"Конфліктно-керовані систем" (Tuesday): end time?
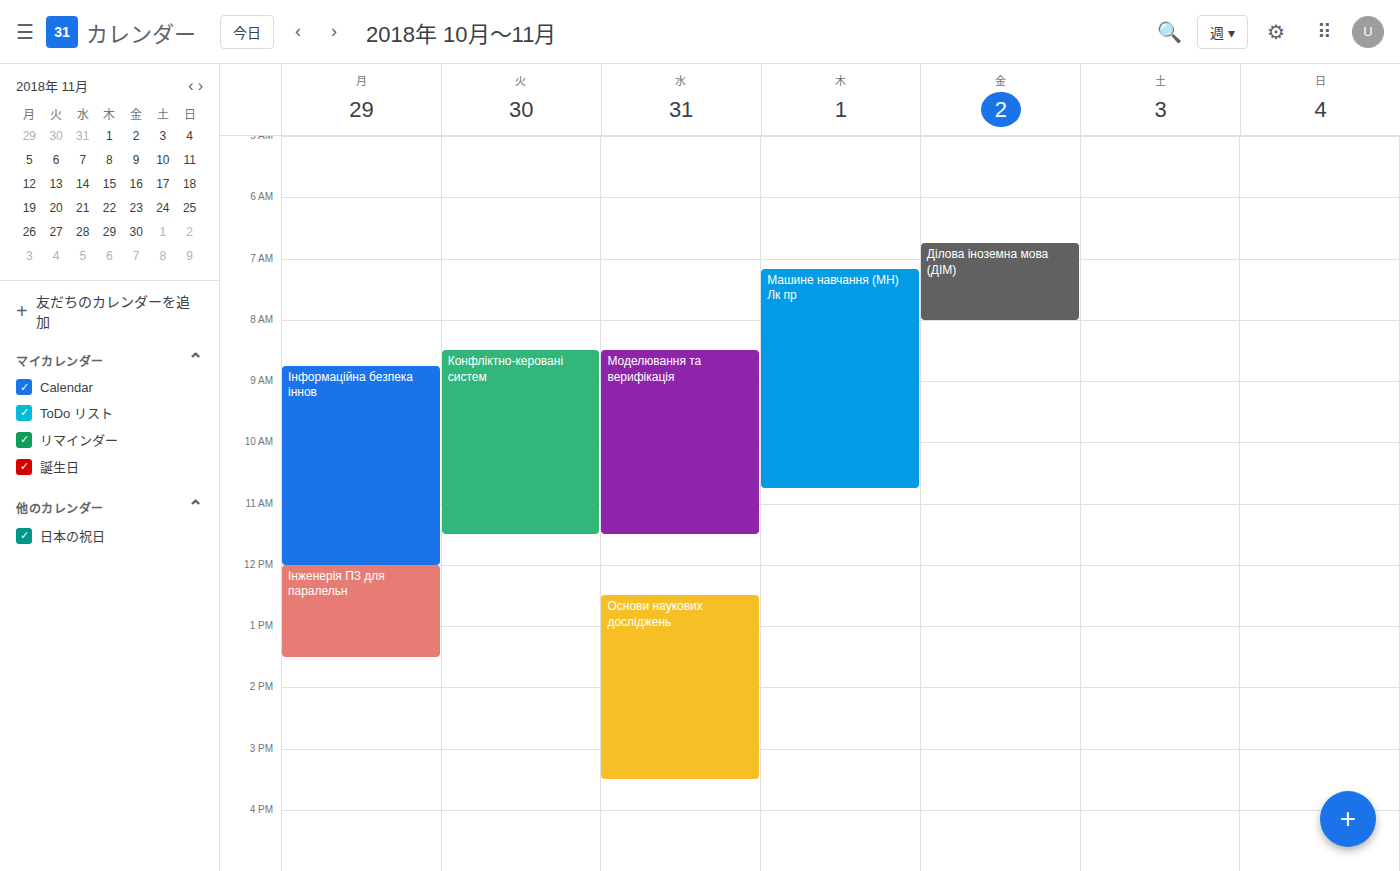
11:30